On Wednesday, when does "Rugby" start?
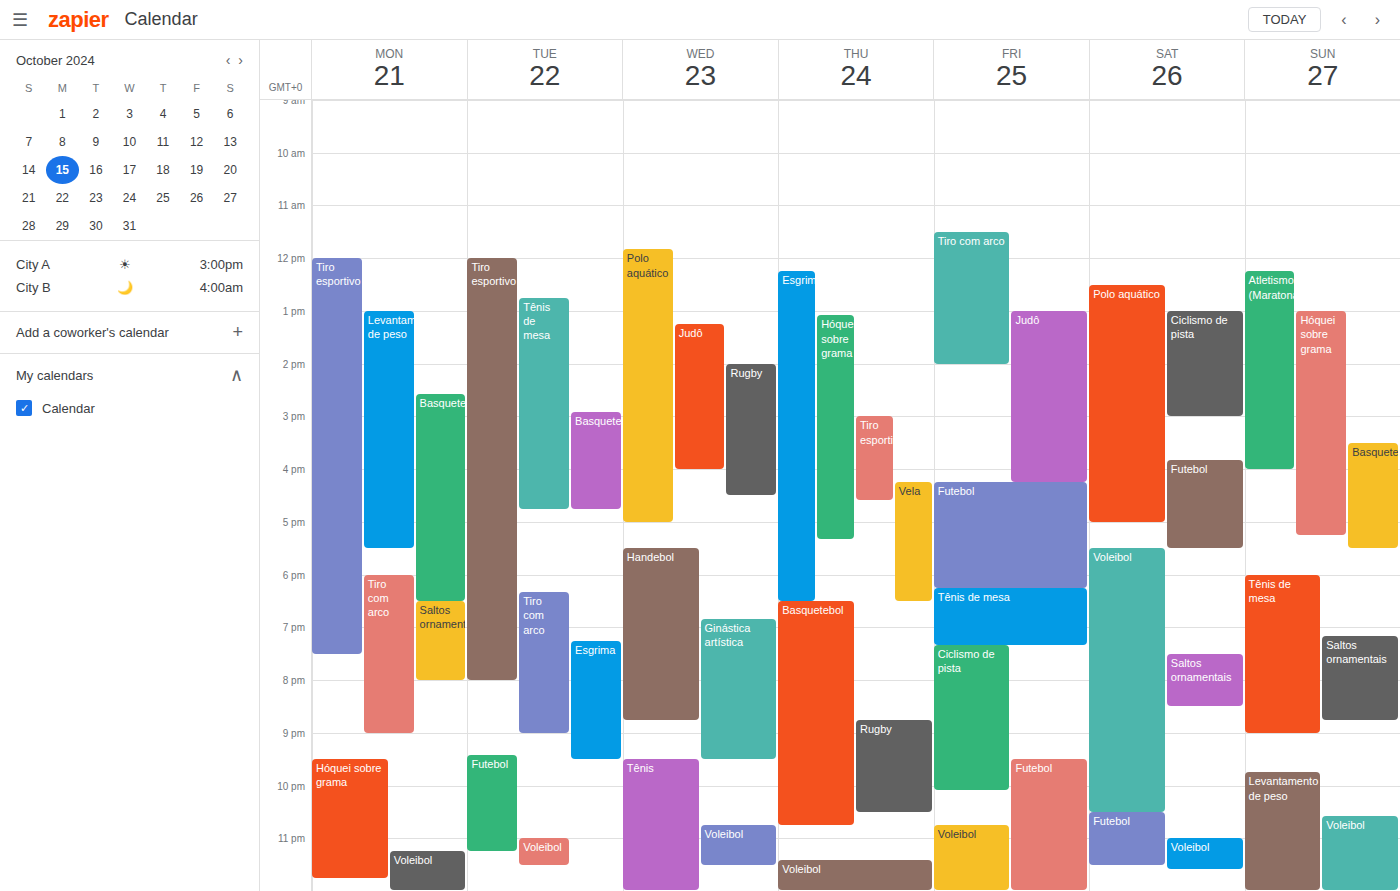
2:00 PM